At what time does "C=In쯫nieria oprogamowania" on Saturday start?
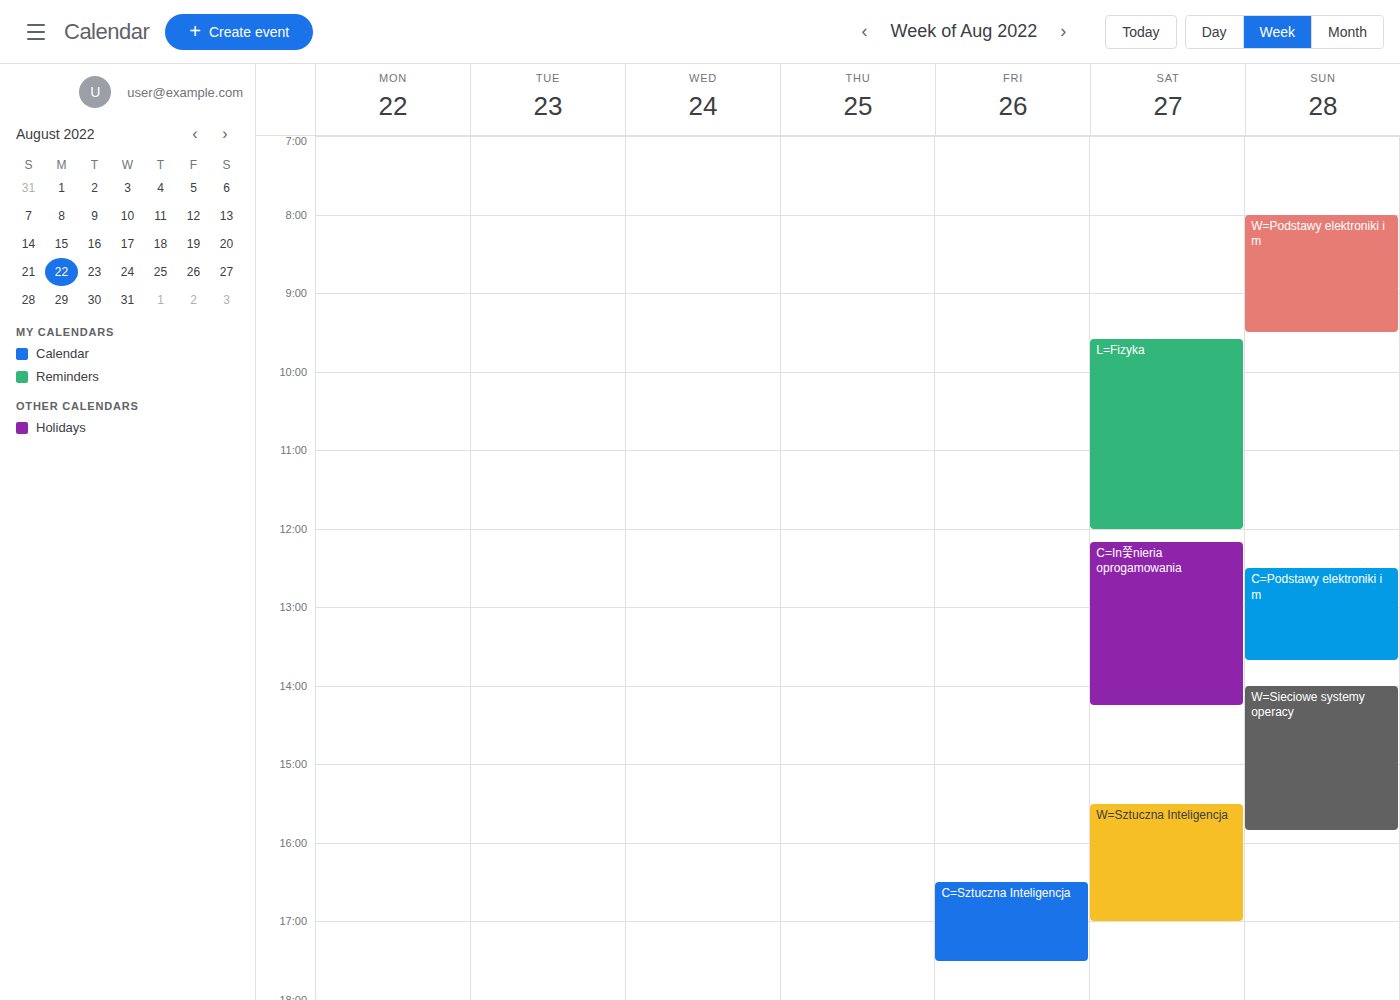
12:10 PM